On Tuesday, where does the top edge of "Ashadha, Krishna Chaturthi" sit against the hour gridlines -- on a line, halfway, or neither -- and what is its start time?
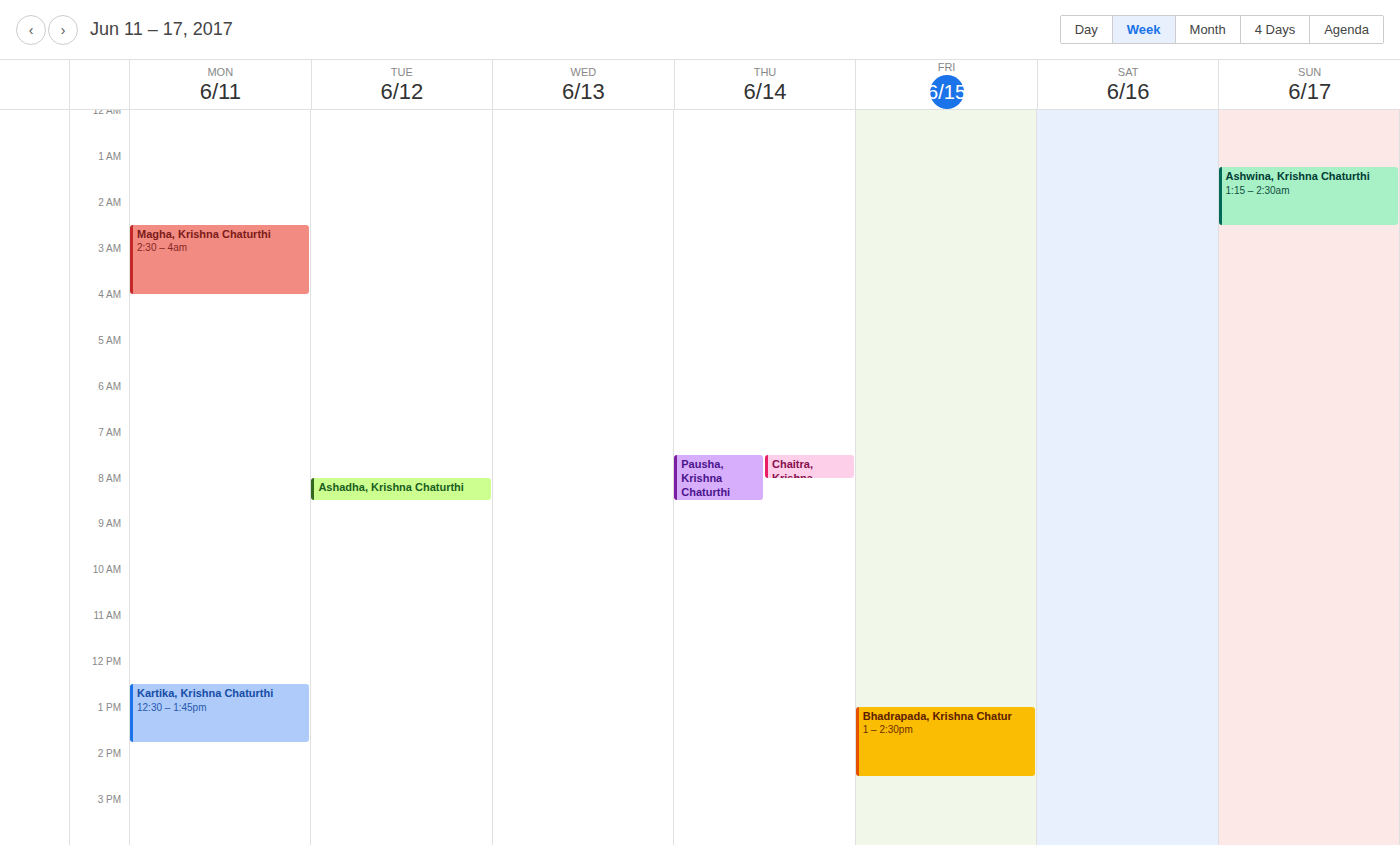
8:00 AM -- exactly on the 8 AM line.